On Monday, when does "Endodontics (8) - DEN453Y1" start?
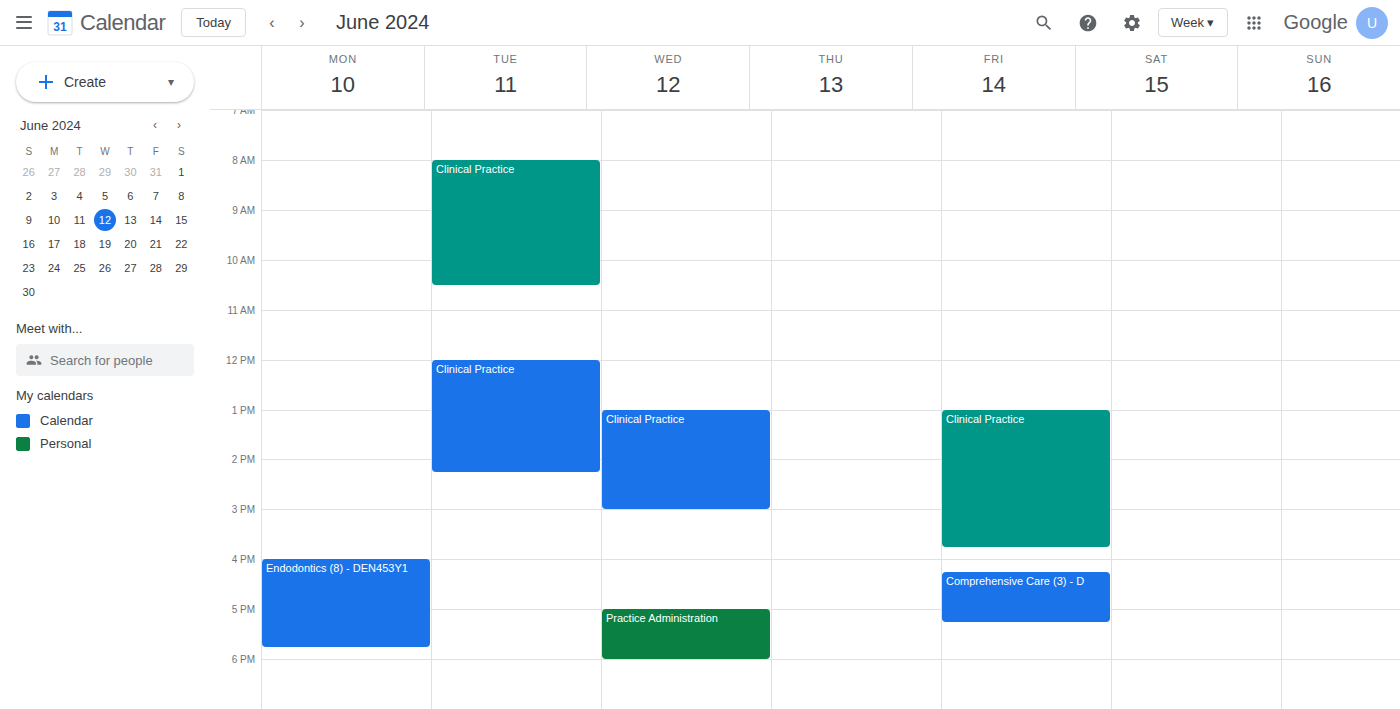
4:00 PM